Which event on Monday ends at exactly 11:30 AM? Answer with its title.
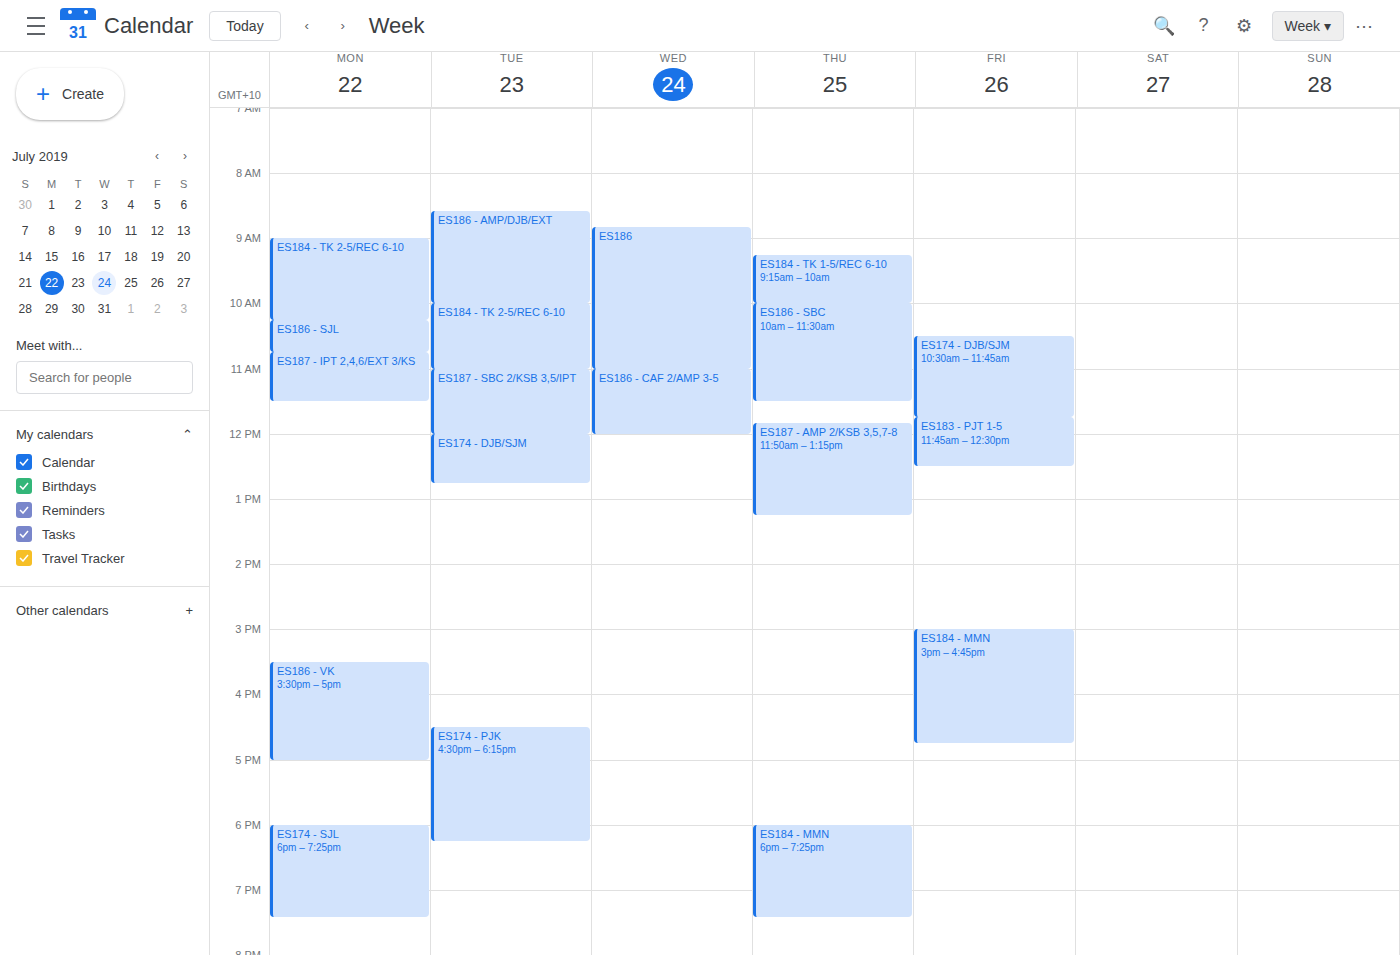
"ES187 - IPT 2,4,6/EXT 3/KS"